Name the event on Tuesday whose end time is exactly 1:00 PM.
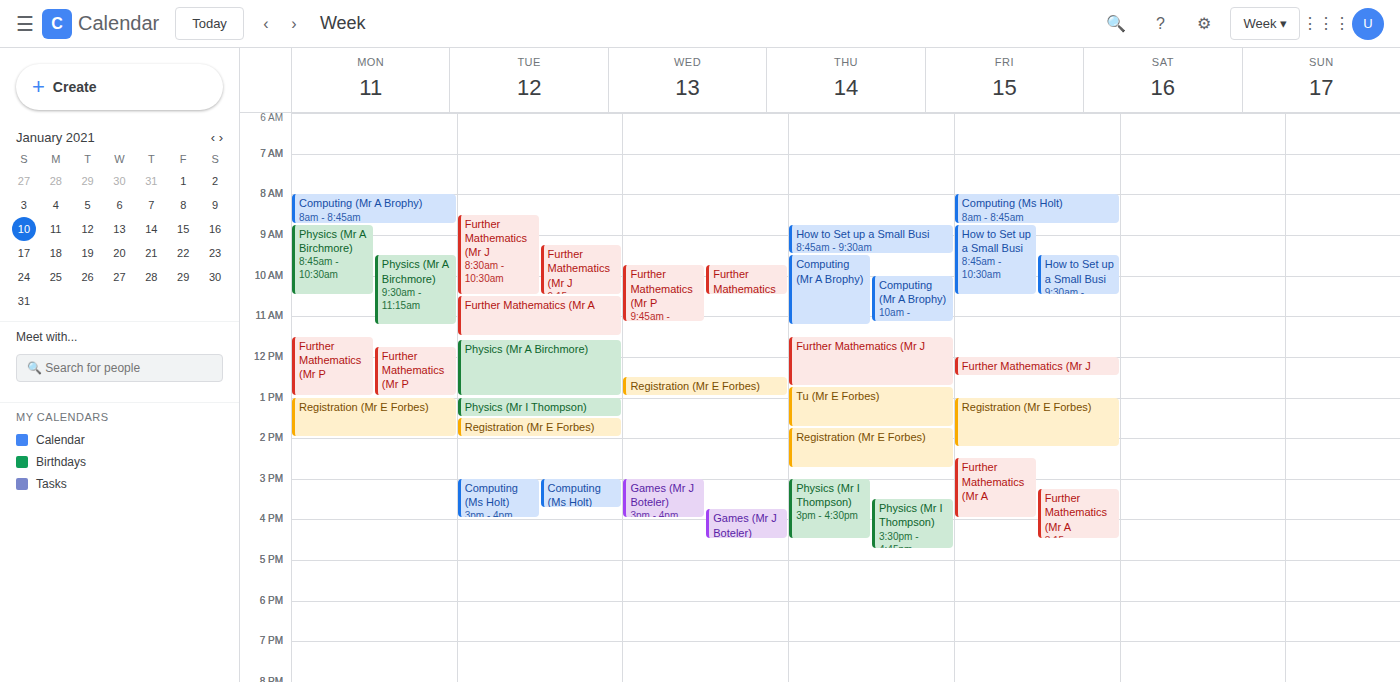
"Physics (Mr A Birchmore)"